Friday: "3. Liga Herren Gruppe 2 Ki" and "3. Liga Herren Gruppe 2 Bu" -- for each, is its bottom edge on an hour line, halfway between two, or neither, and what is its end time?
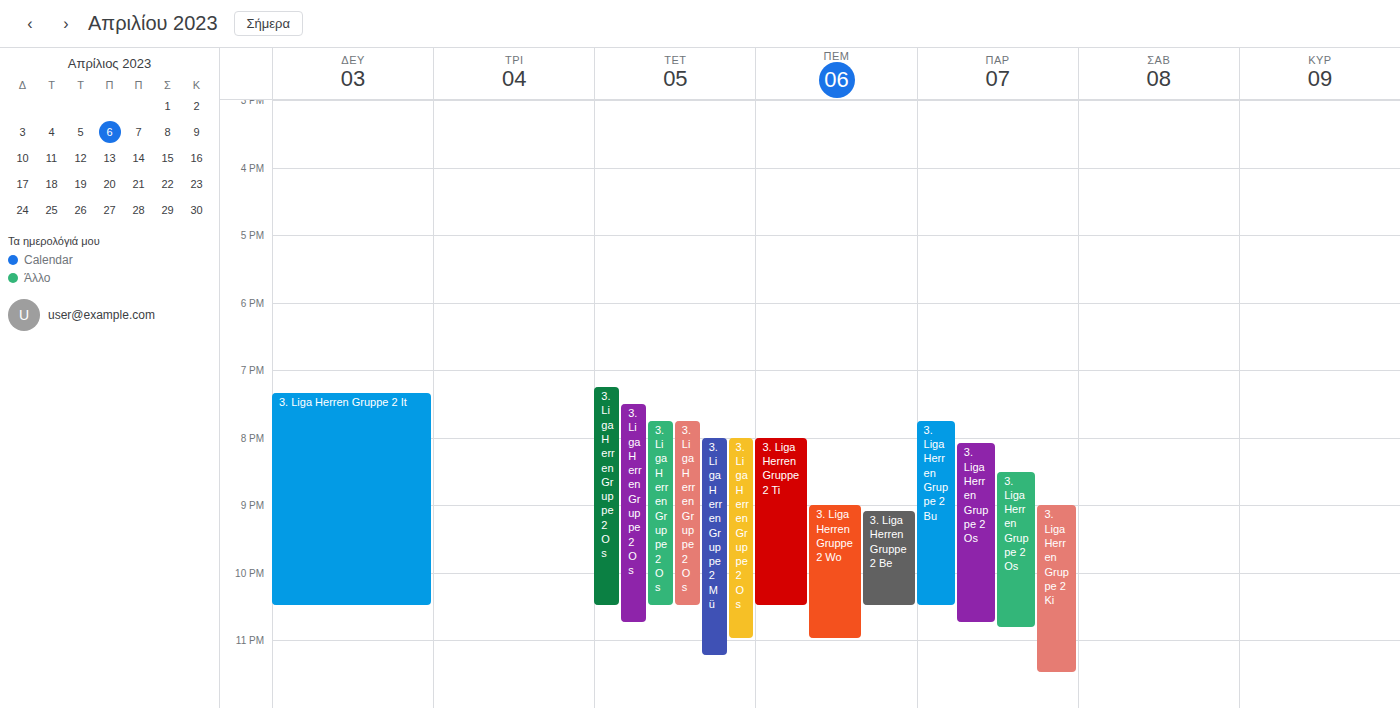
"3. Liga Herren Gruppe 2 Ki": 11:30 PM, halfway between the 11 PM and 12 AM lines. "3. Liga Herren Gruppe 2 Bu": 10:30 PM, halfway between the 10 PM and 11 PM lines.